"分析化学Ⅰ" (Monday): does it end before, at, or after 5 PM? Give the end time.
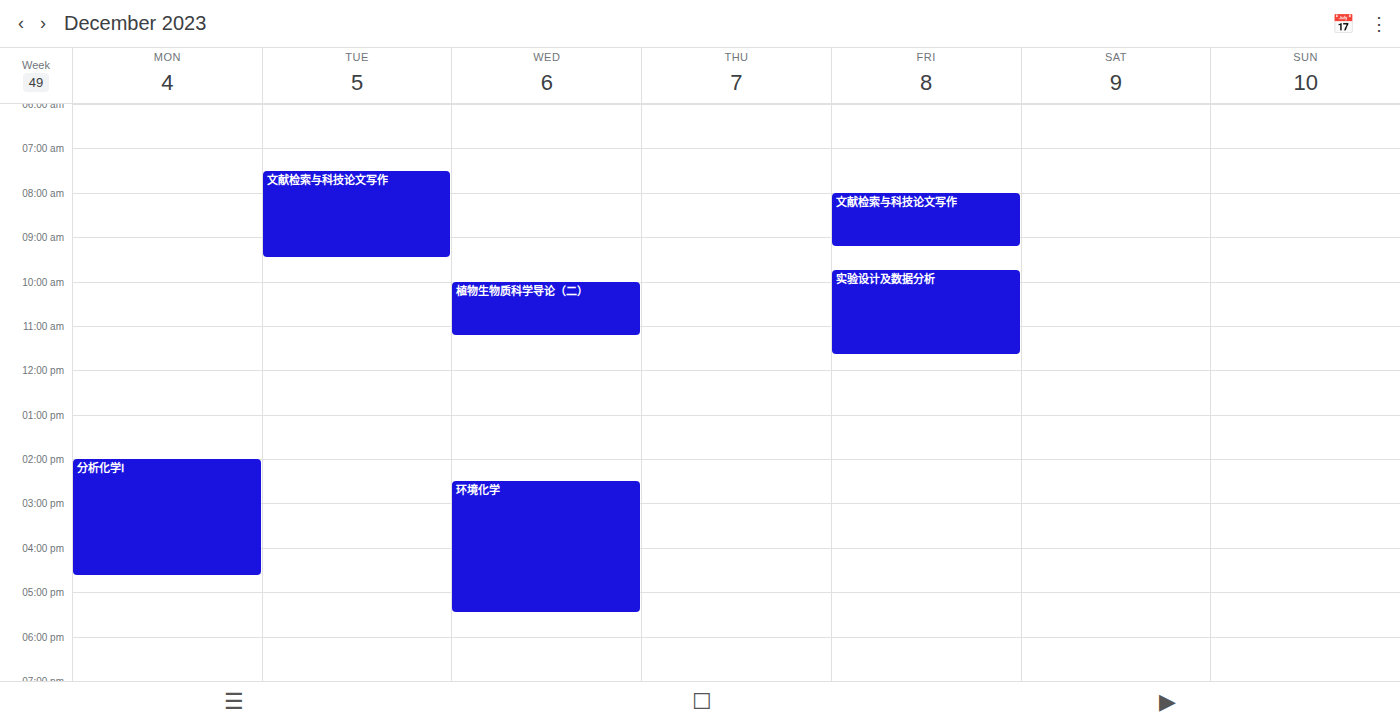
4:40 PM -- before 5 PM, 20 minutes above the 5 PM line.